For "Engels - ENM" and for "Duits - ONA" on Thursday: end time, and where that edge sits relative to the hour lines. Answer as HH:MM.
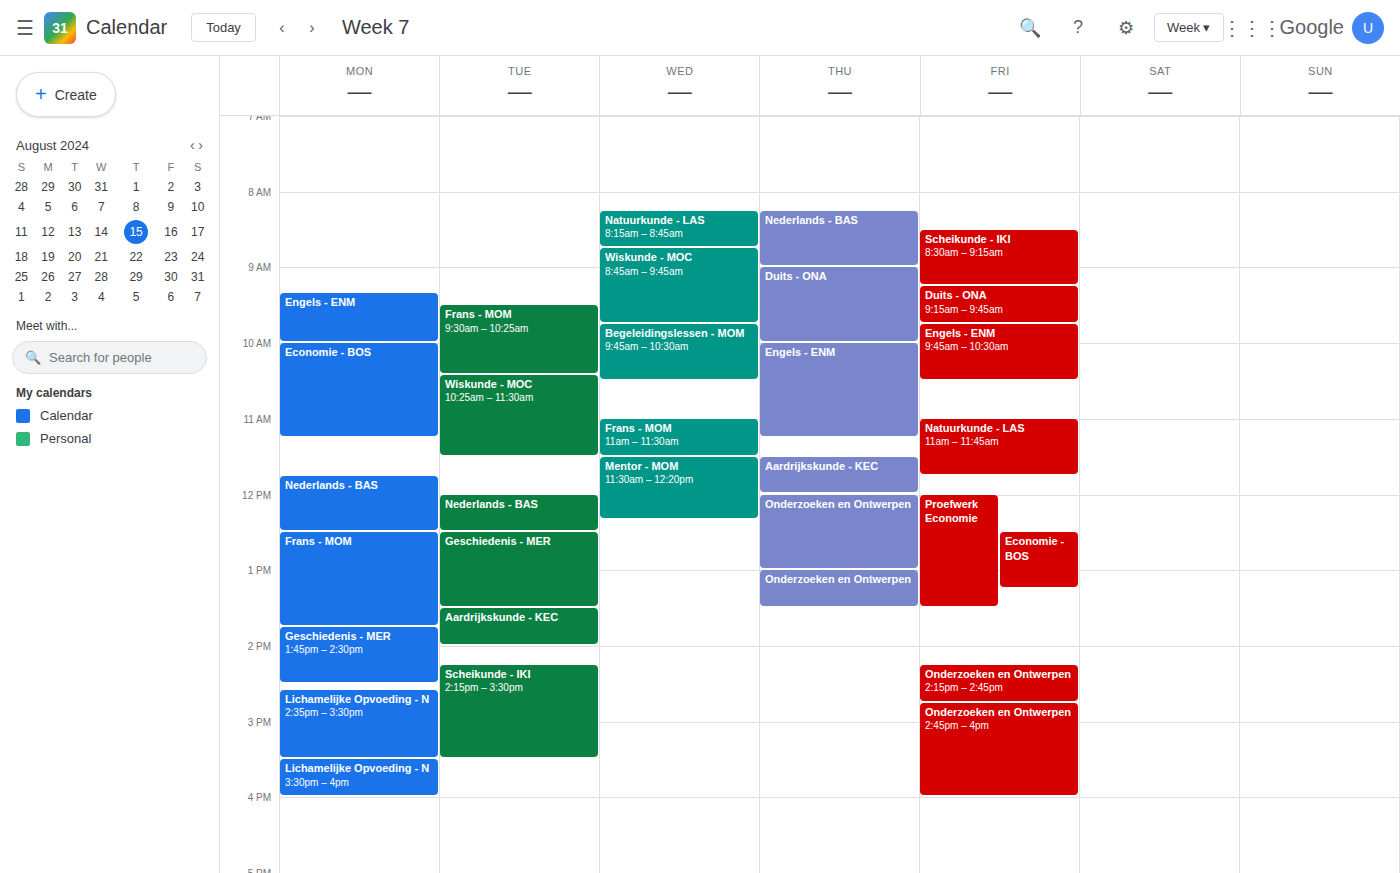
"Engels - ENM": 11:15, neither: a quarter of the way from the 11:00 line to the 12:00 line. "Duits - ONA": 10:00, exactly on the 10:00 line.